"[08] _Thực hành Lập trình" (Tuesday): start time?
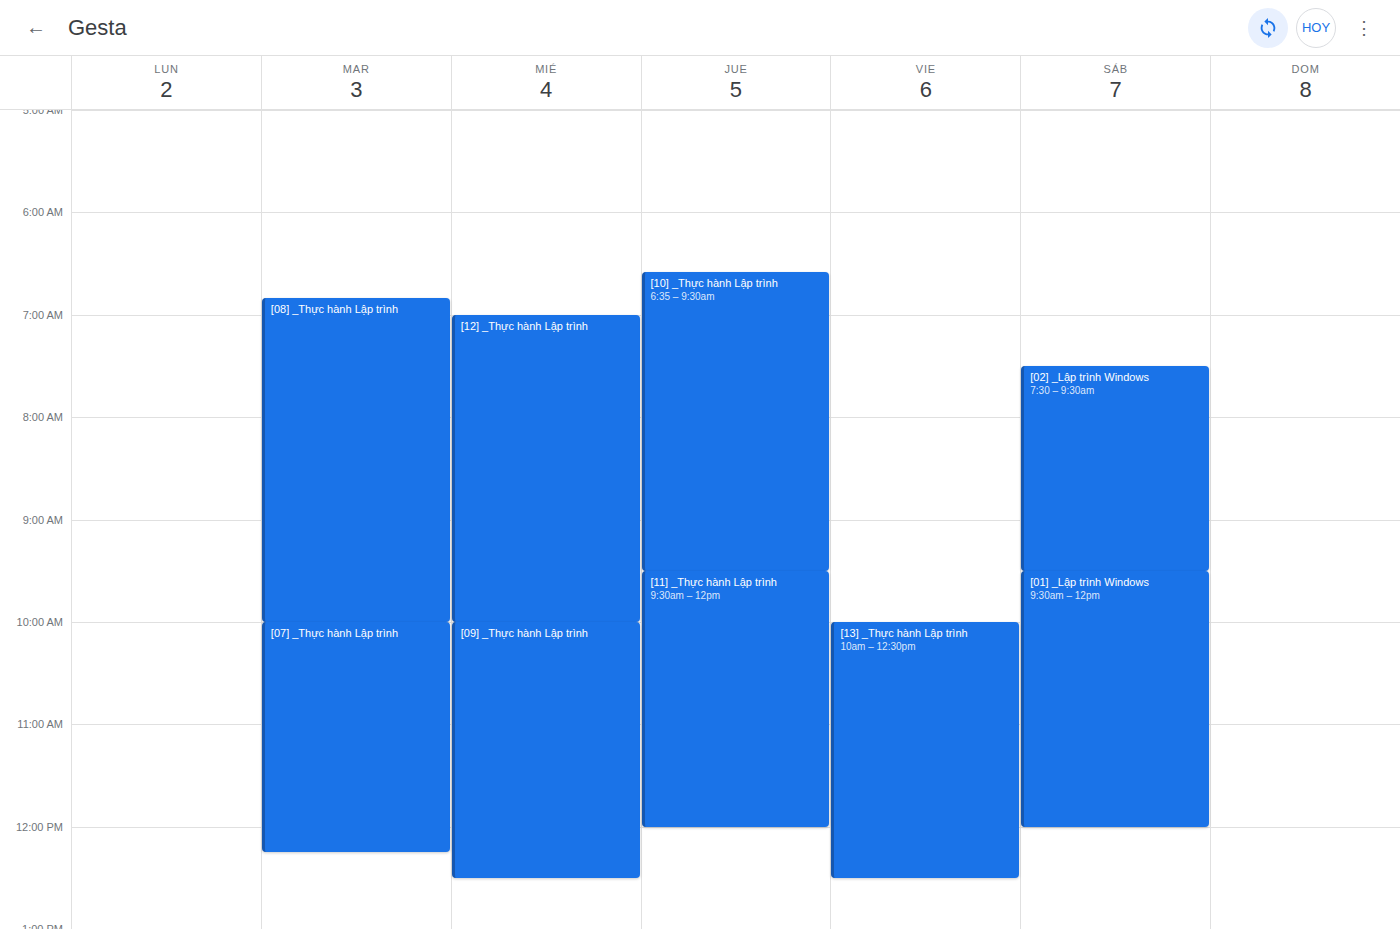
6:50 AM